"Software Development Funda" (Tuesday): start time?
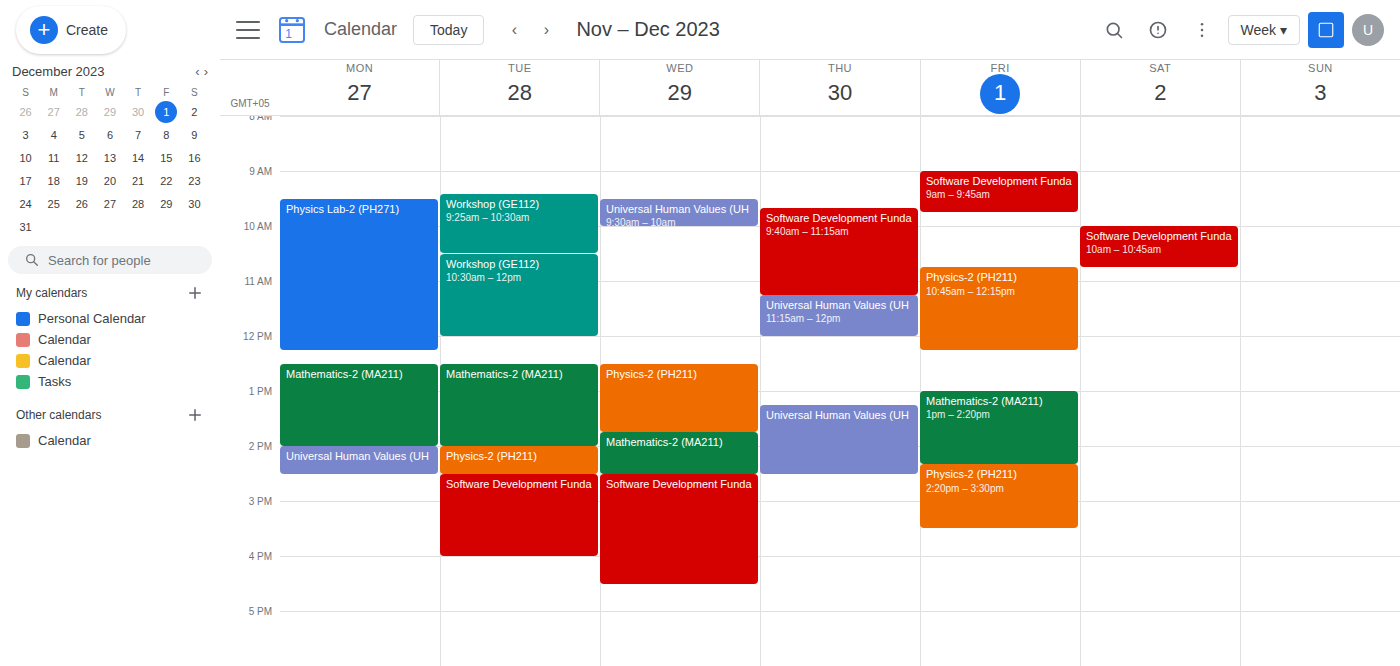
2:30 PM